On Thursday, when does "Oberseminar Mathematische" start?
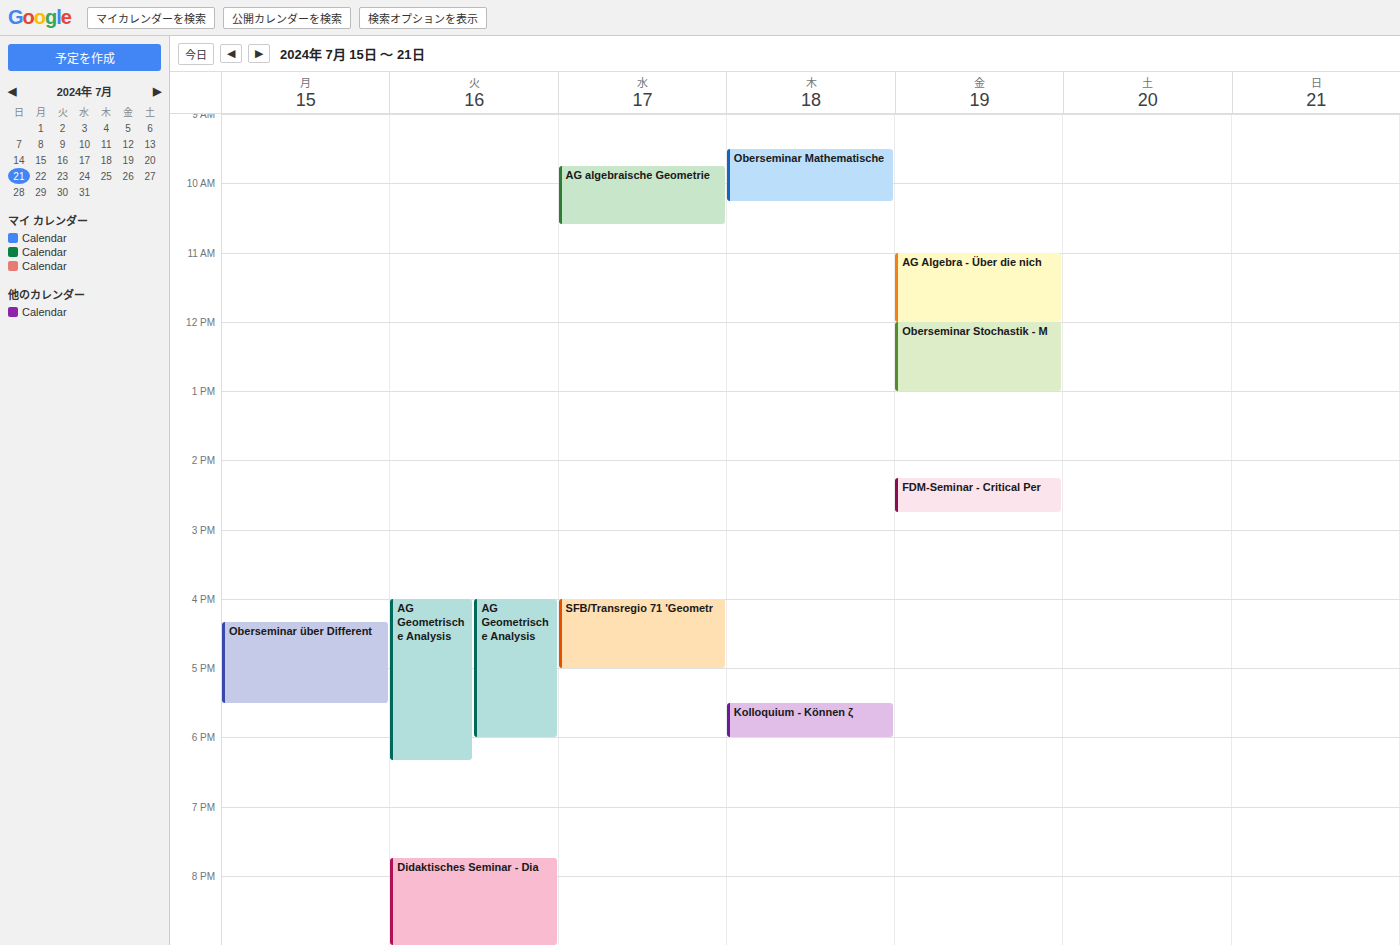
9:30 AM